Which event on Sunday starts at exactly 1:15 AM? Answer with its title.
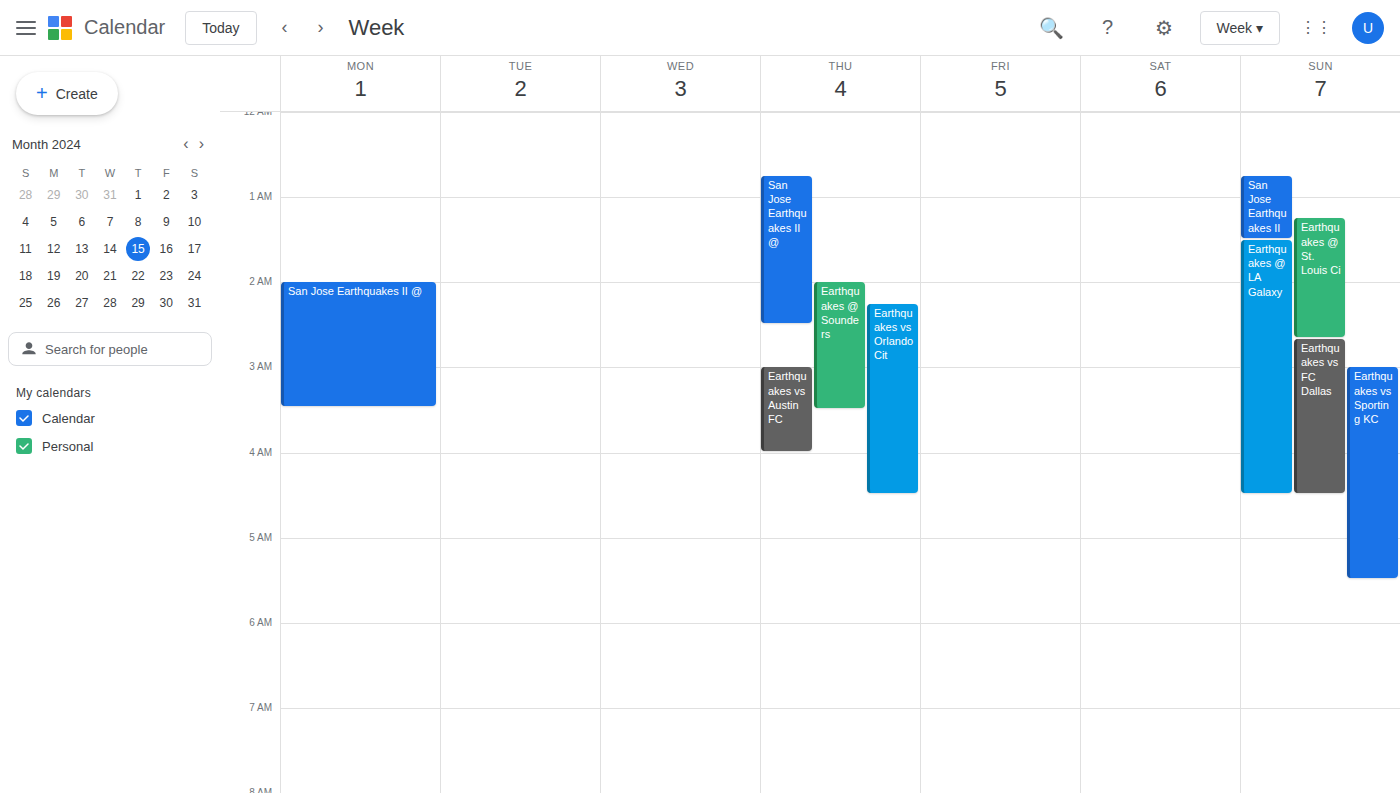
"Earthquakes @ St. Louis Ci"